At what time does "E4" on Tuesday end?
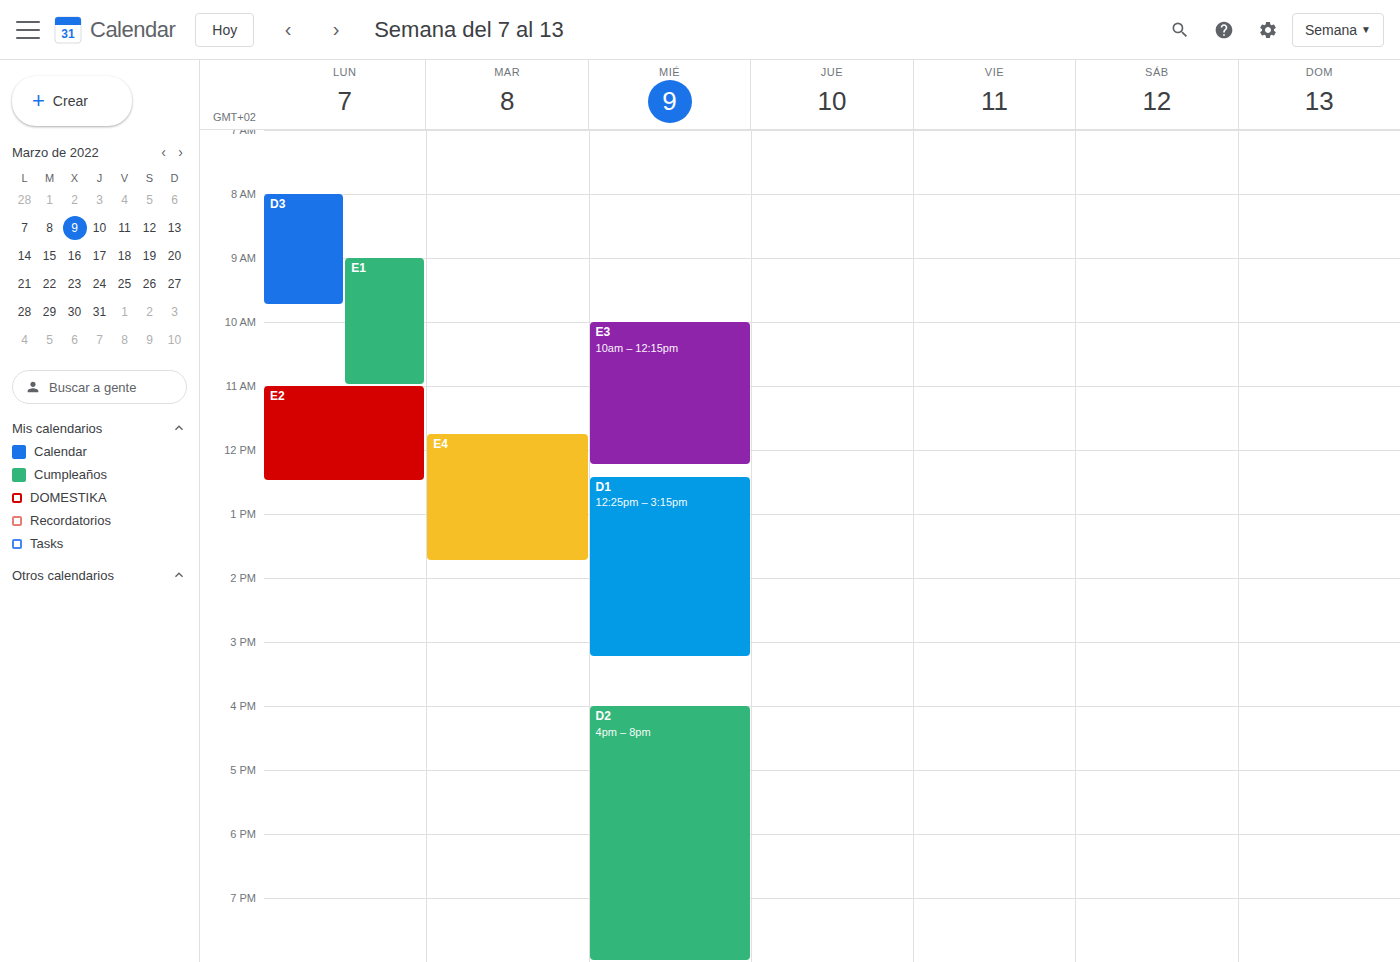
1:45 PM